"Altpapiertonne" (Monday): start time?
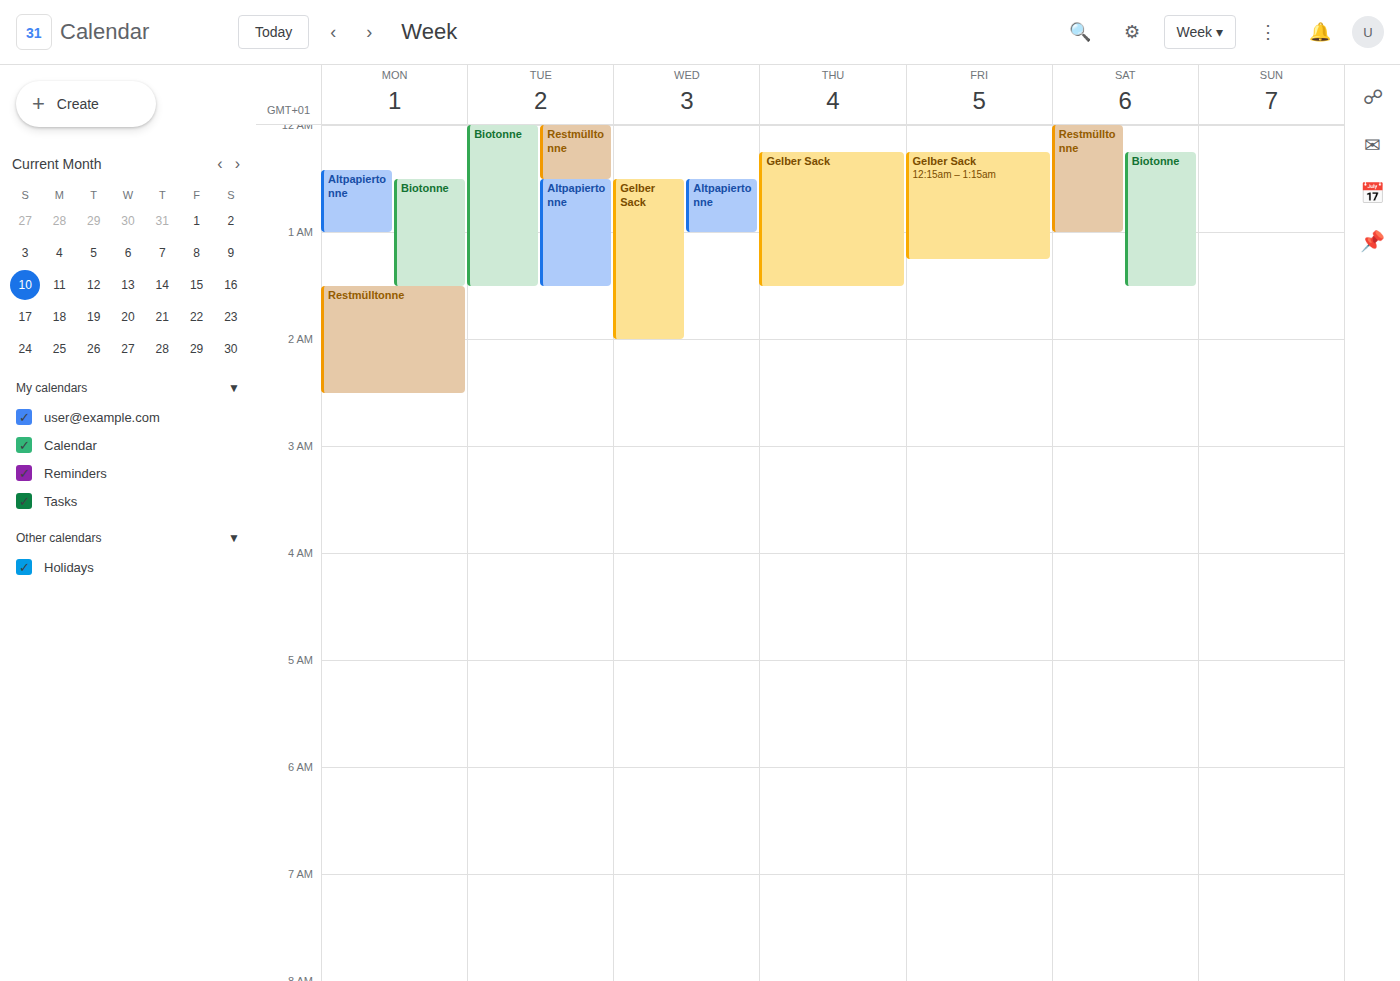
12:25 AM